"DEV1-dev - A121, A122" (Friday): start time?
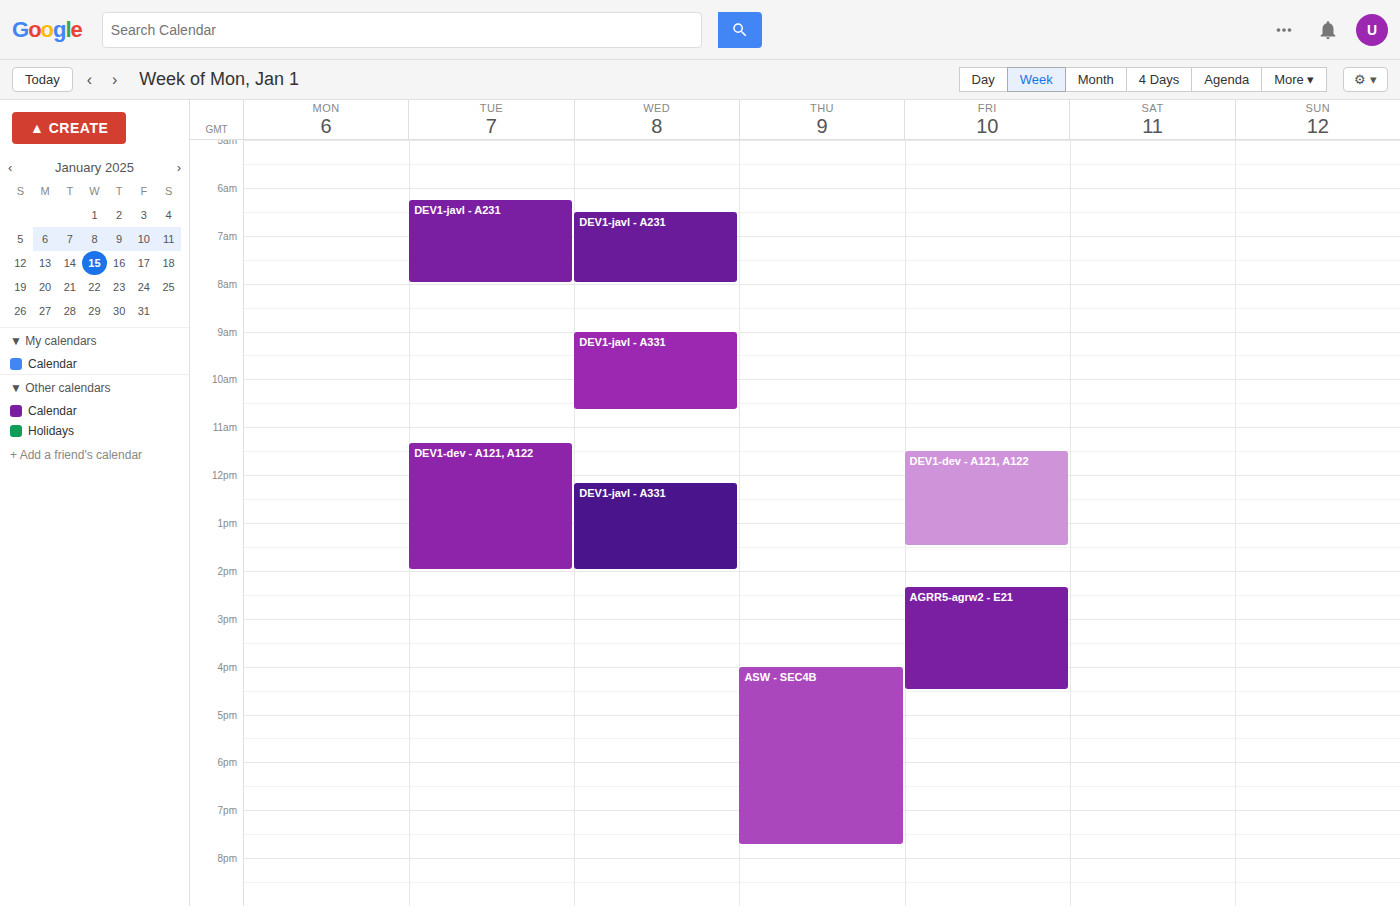
11:30 AM